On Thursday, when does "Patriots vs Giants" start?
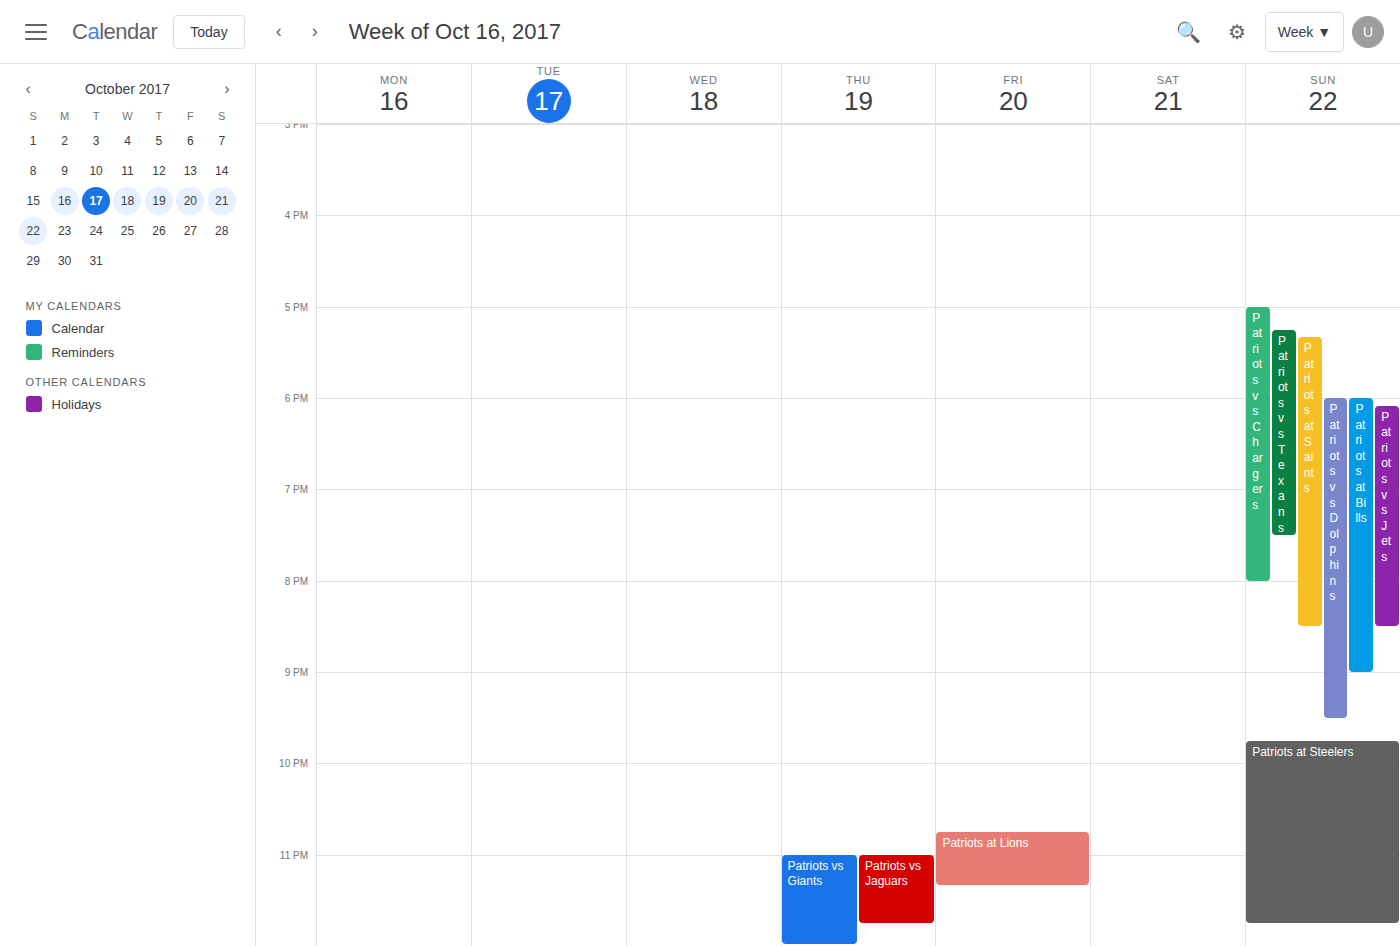
11:00 PM